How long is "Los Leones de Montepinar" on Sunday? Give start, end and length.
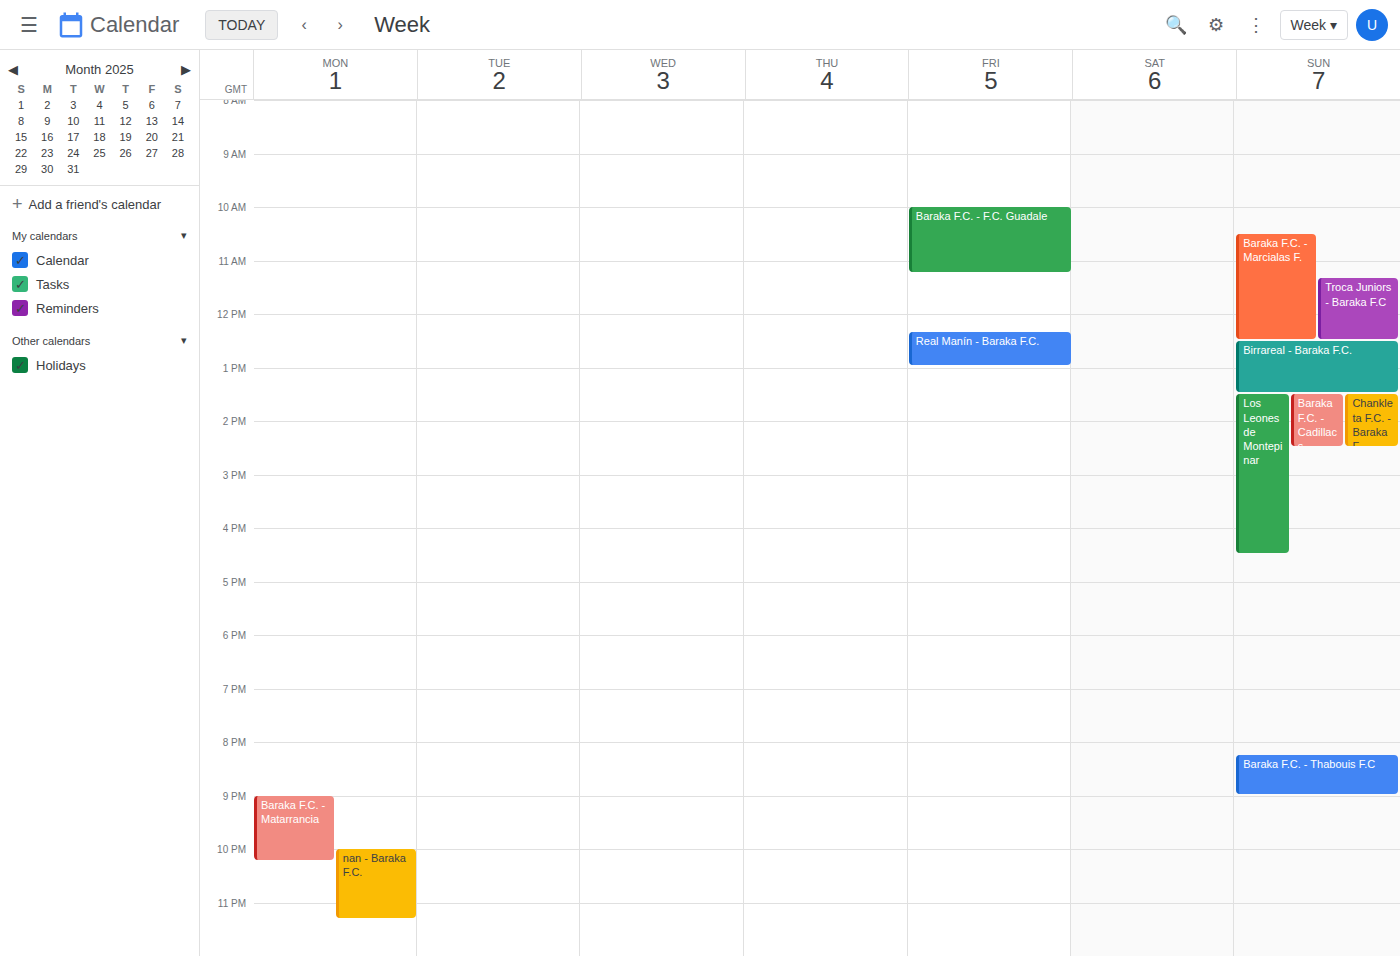
1:30 PM to 4:30 PM, 3 hours